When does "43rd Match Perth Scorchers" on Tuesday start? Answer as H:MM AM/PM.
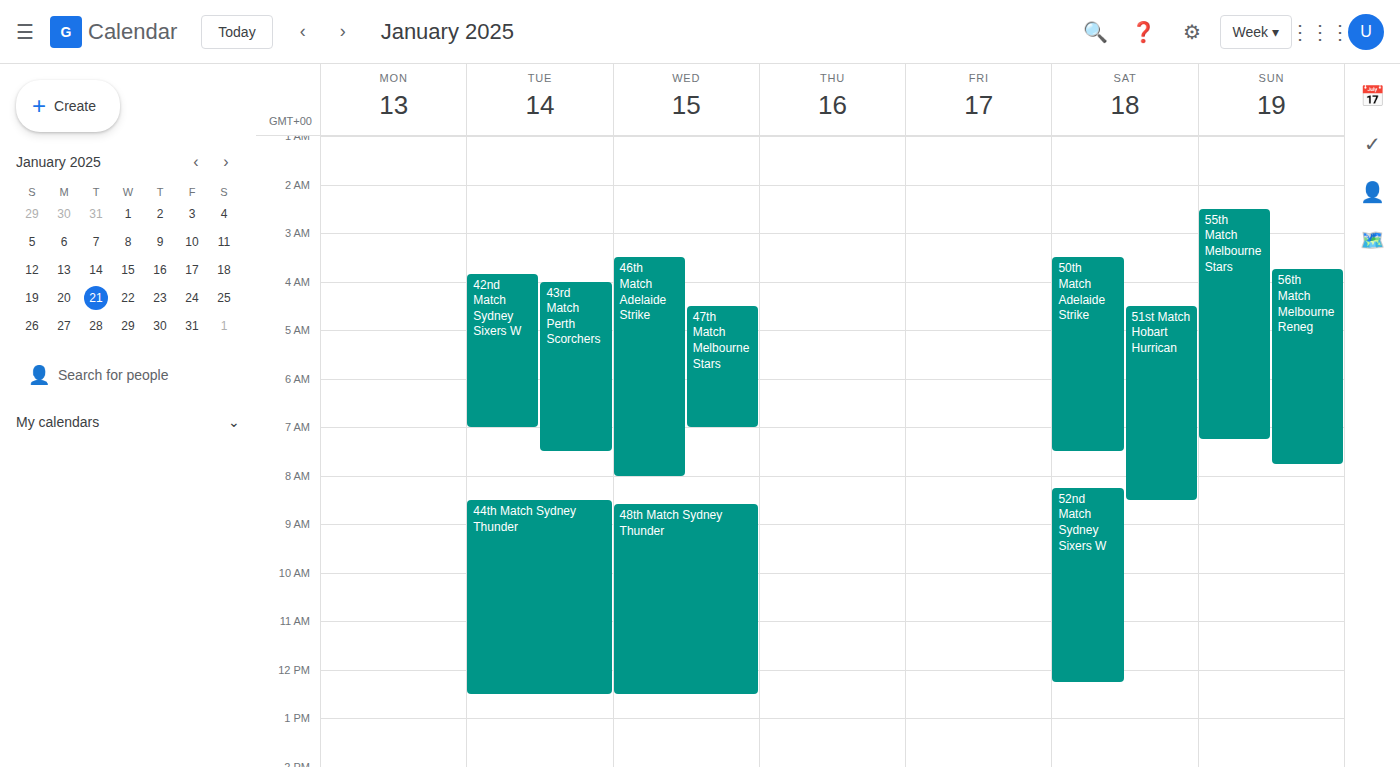
4:00 AM